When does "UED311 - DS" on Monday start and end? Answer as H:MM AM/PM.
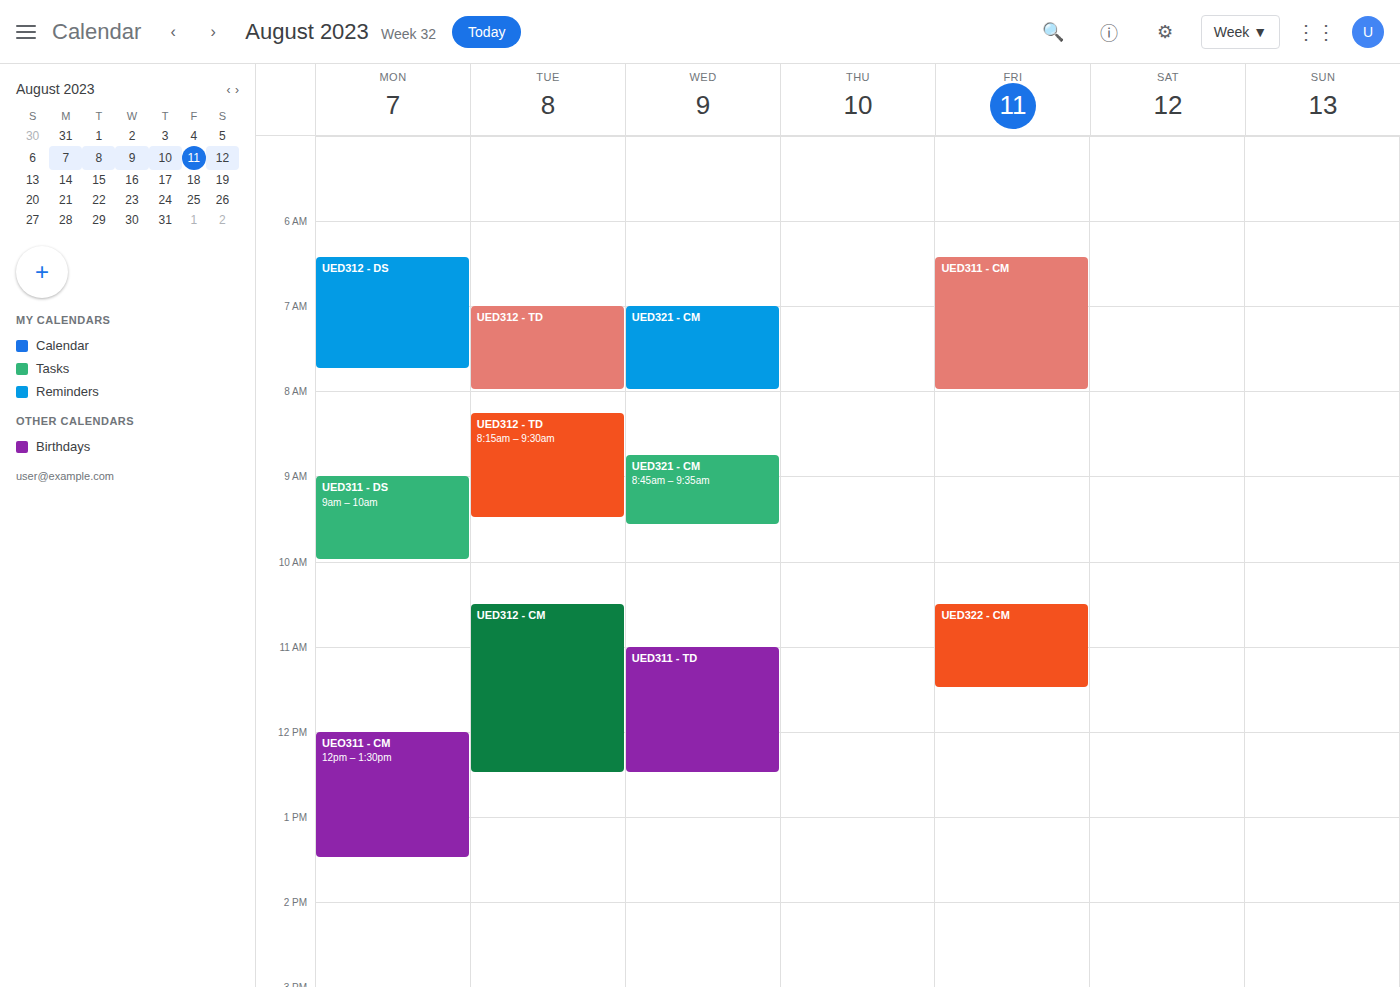
9:00 AM to 10:00 AM